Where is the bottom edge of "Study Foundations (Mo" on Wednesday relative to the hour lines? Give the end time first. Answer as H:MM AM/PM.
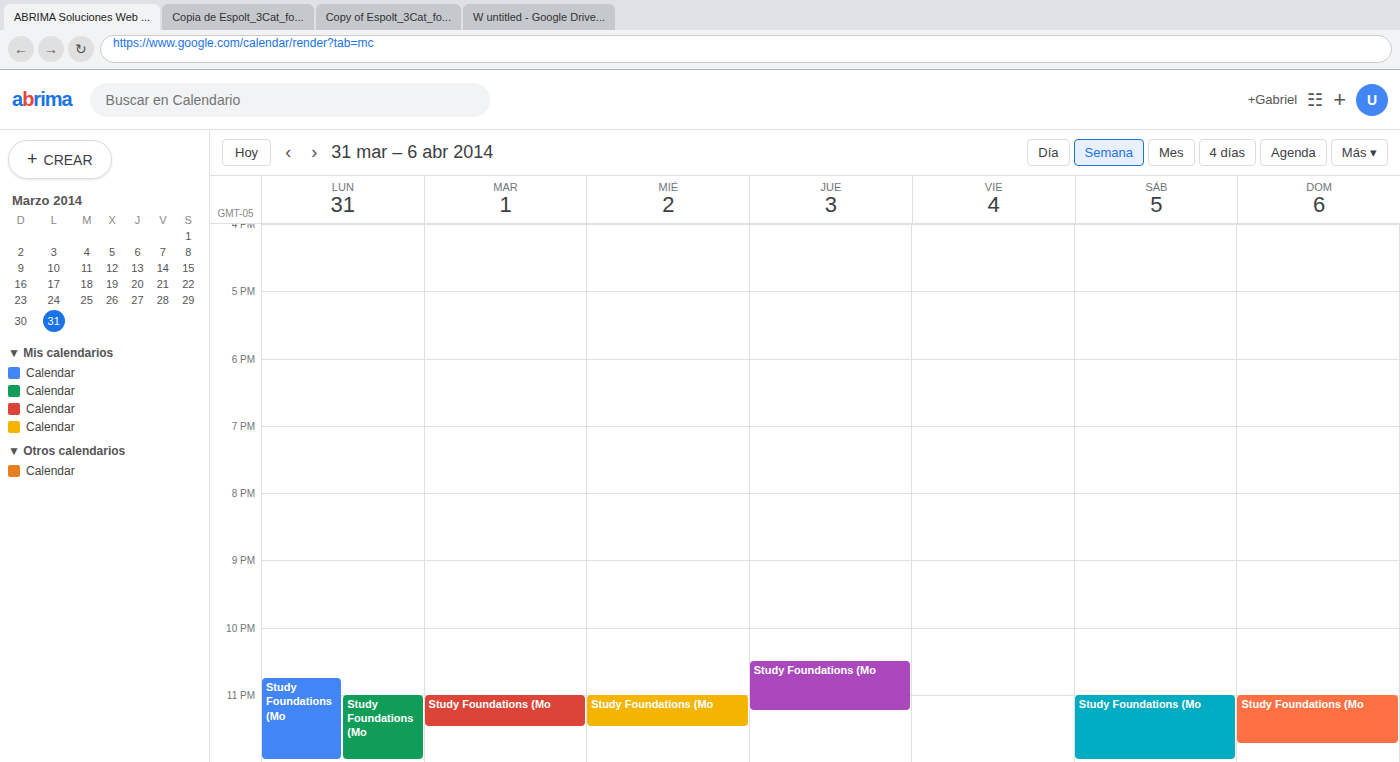
11:30 PM -- halfway between the 11 PM and 12 AM lines.